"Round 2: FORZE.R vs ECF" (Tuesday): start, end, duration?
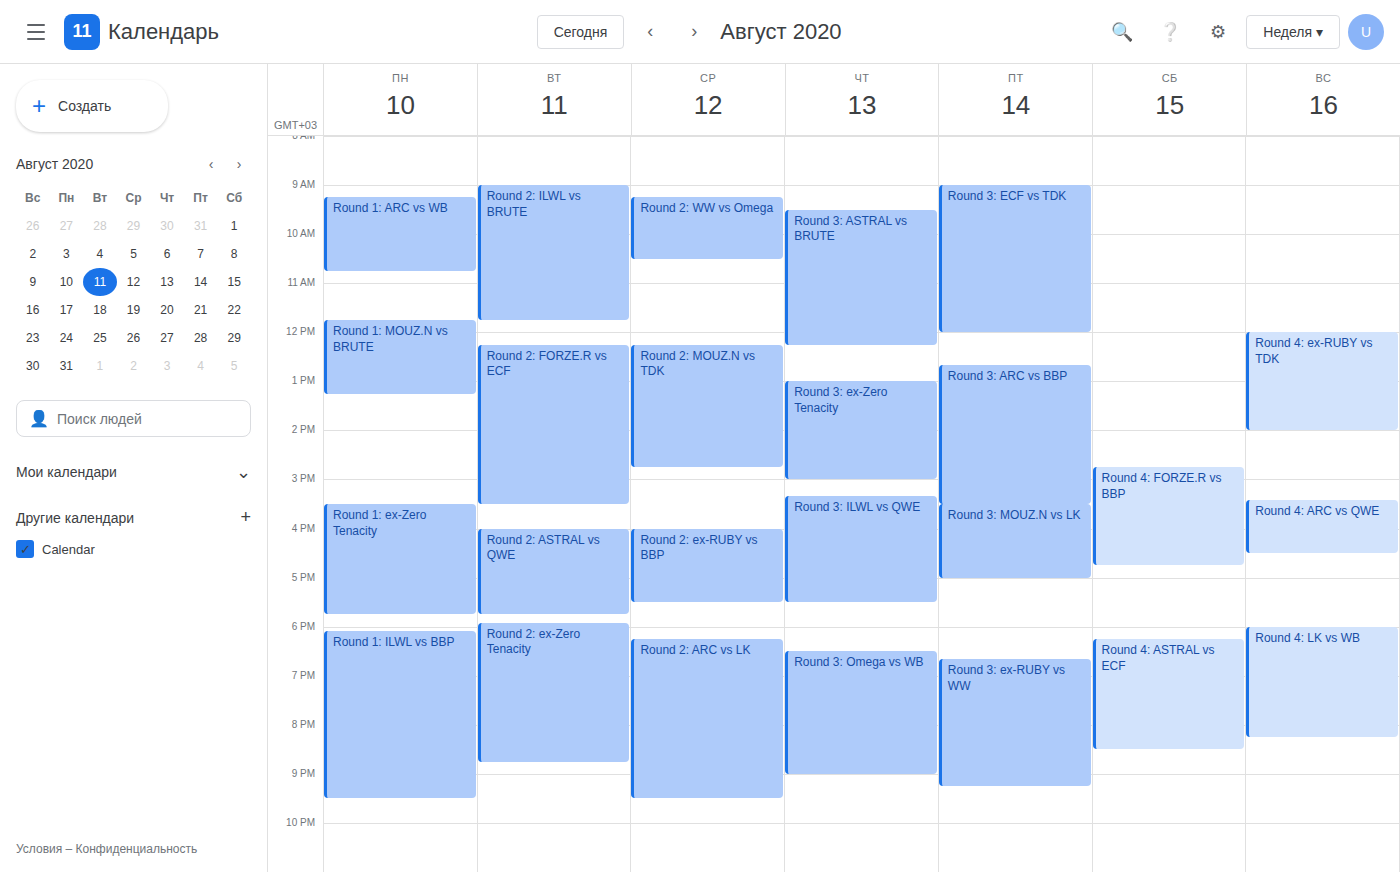
12:15 PM to 3:30 PM, 3 hours 15 minutes